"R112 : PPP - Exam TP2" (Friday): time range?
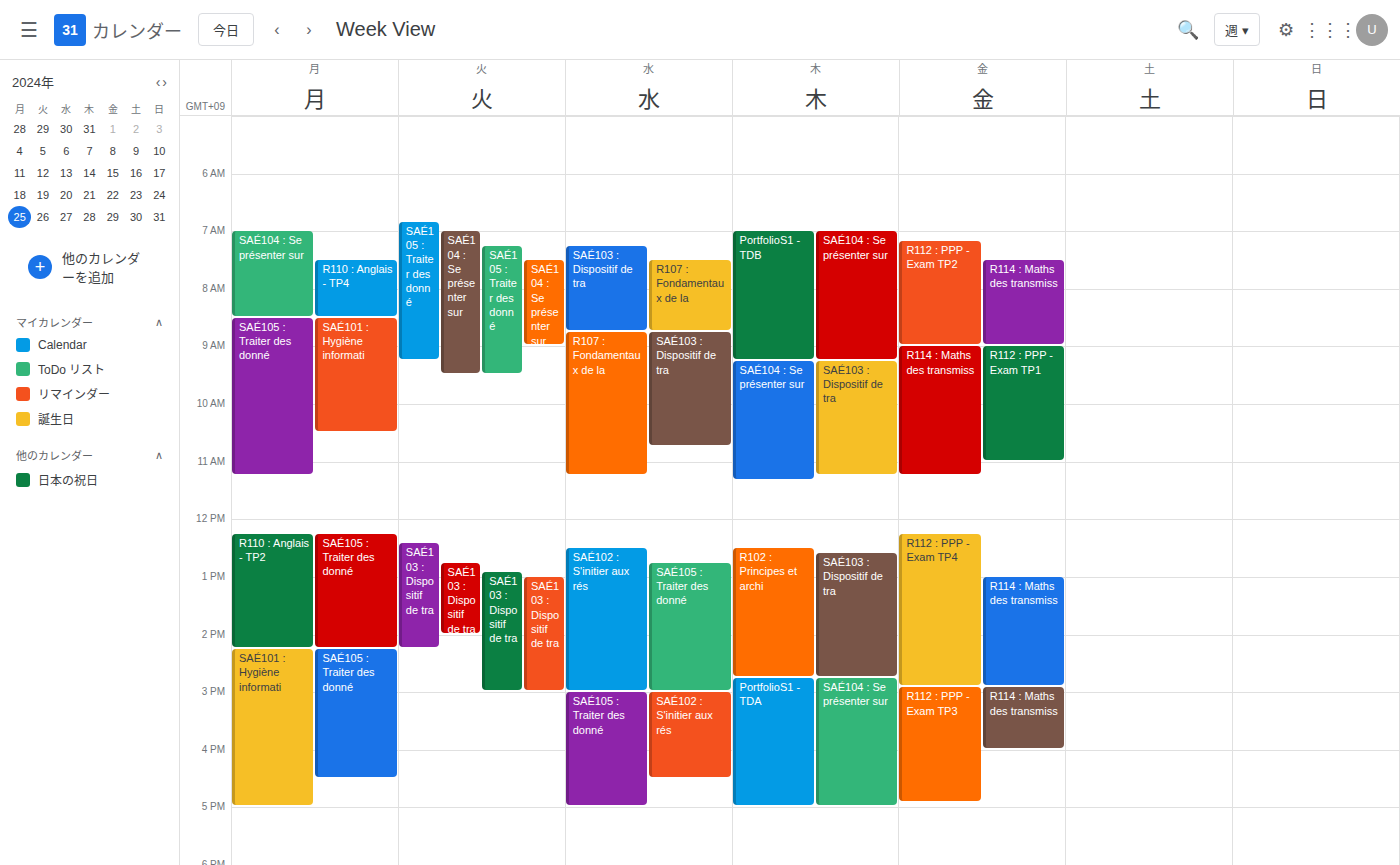
7:10 AM to 9:00 AM